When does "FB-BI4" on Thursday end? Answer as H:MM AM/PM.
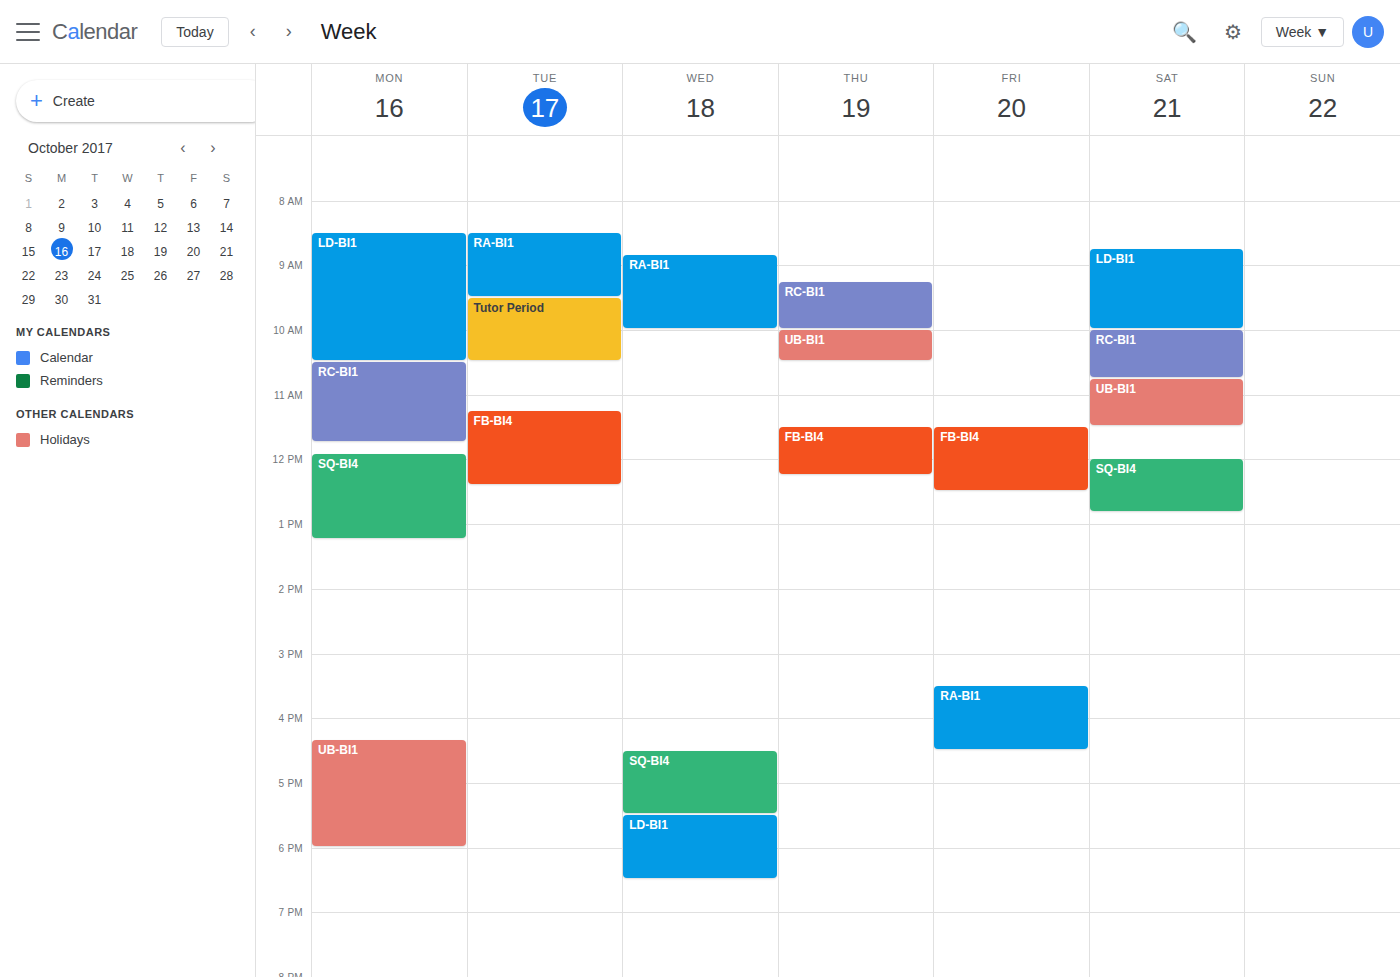
12:15 PM